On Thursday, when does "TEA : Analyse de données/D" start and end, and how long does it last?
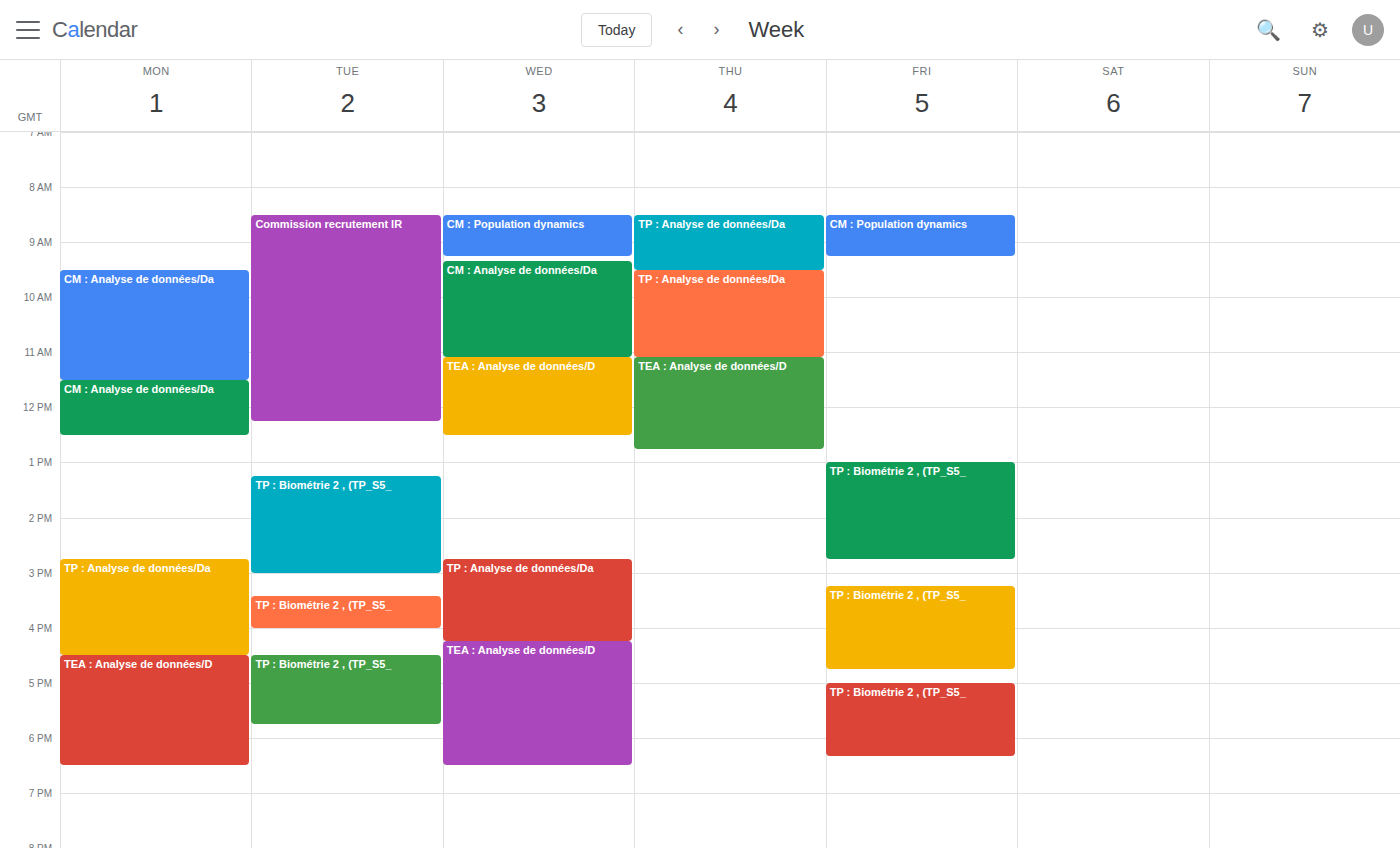
11:05 AM to 12:45 PM, 1 hour 40 minutes